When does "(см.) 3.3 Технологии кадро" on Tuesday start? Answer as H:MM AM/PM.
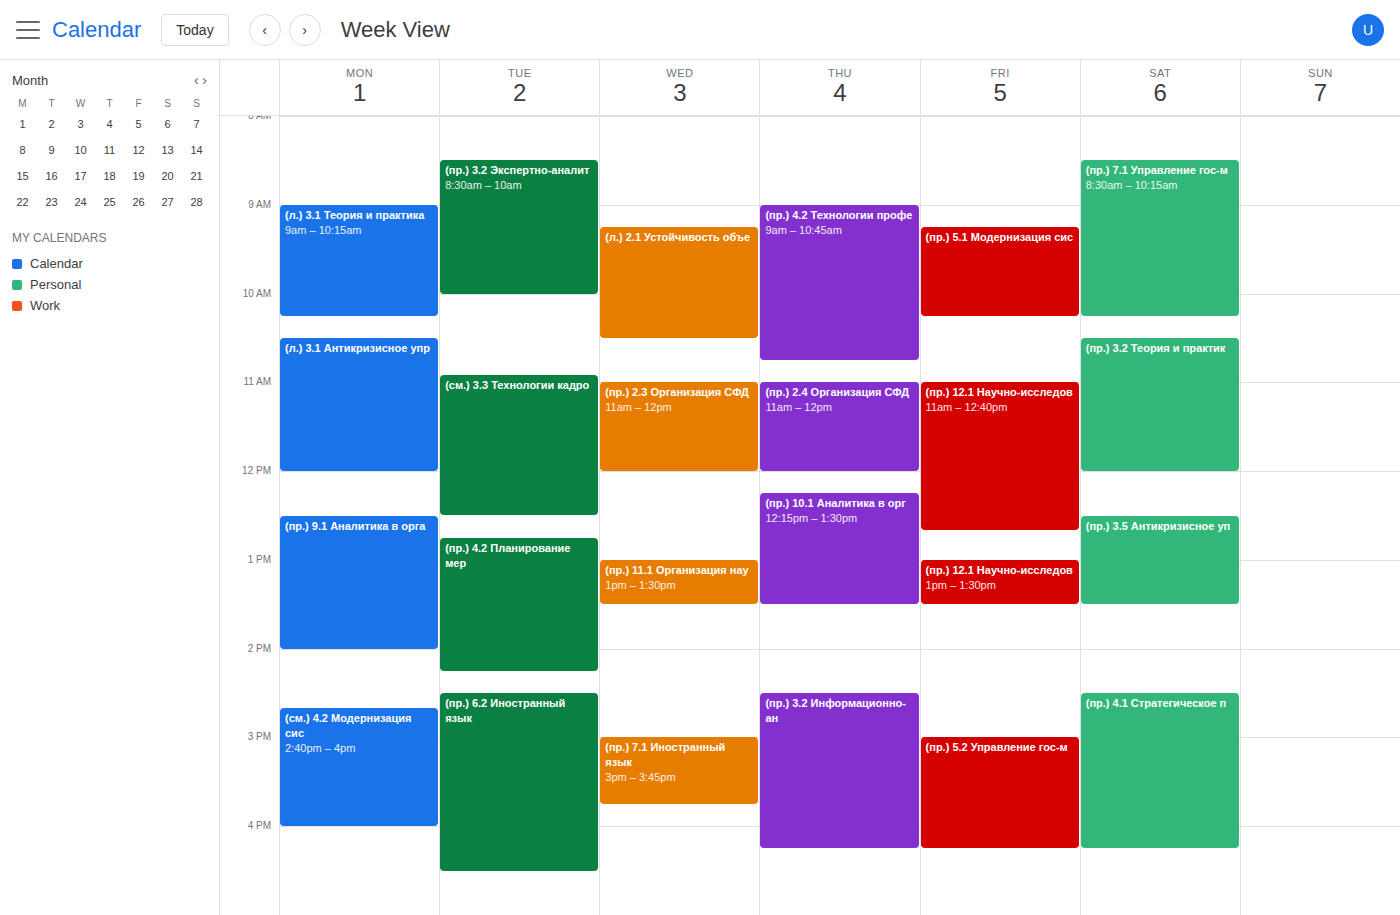
10:55 AM